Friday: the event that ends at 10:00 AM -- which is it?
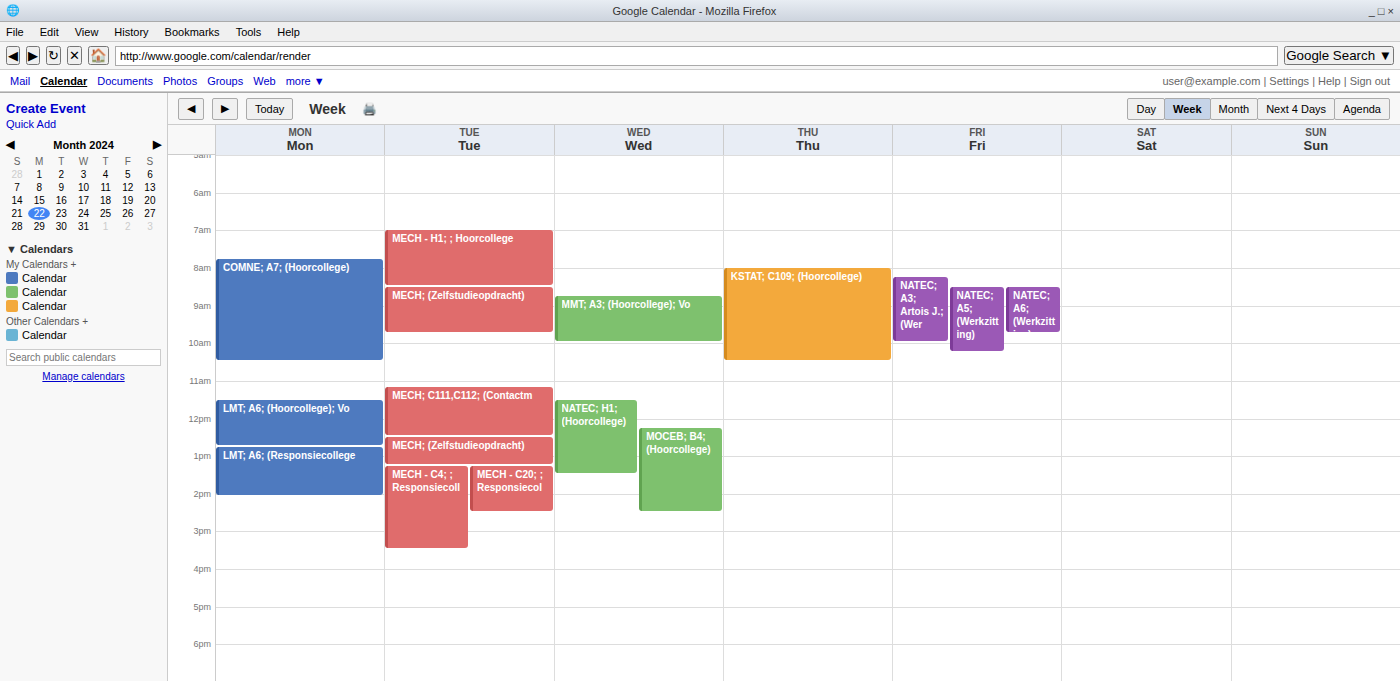
"NATEC; A3; Artois J.; (Wer"